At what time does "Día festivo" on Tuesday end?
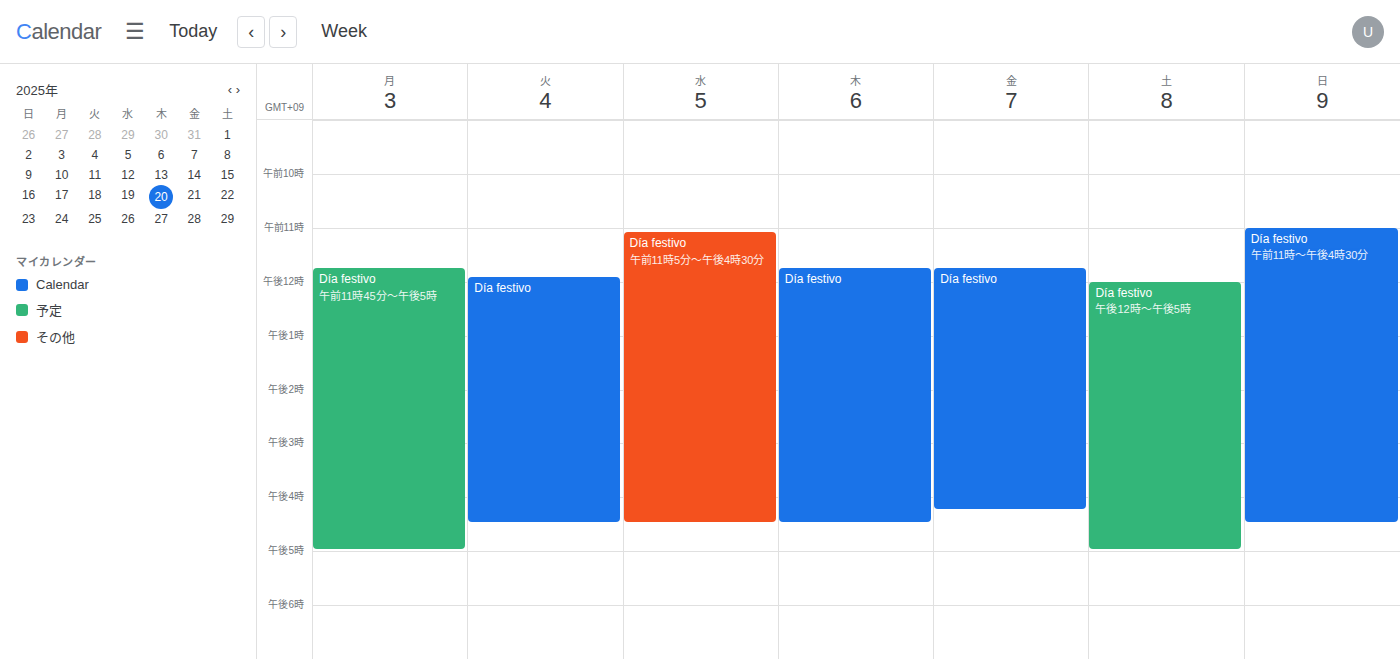
4:30 PM